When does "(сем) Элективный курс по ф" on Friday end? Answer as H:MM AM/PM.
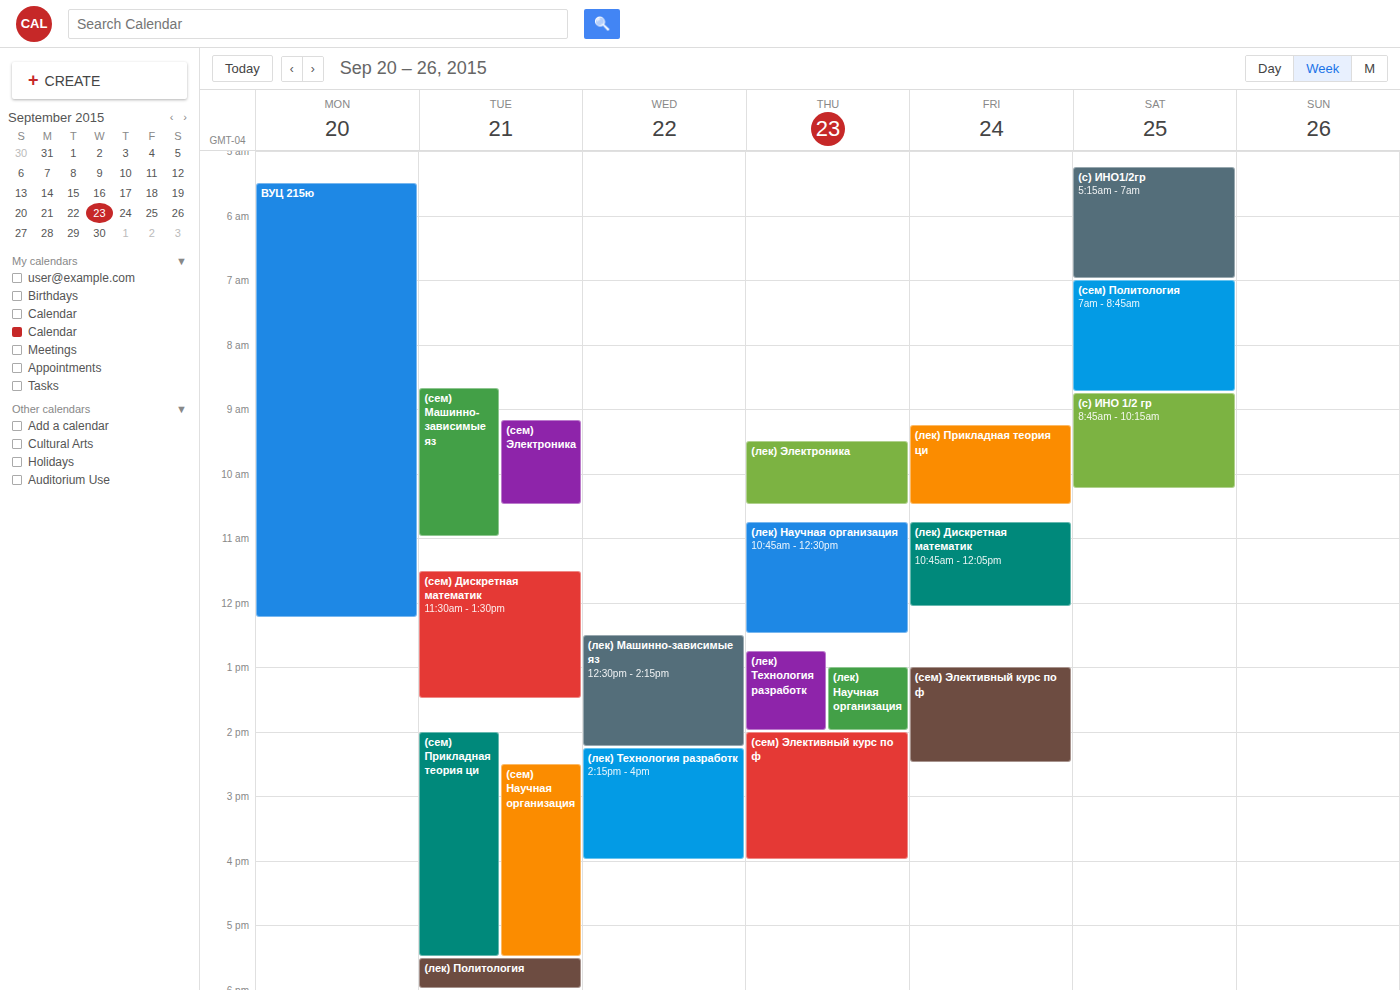
2:30 PM